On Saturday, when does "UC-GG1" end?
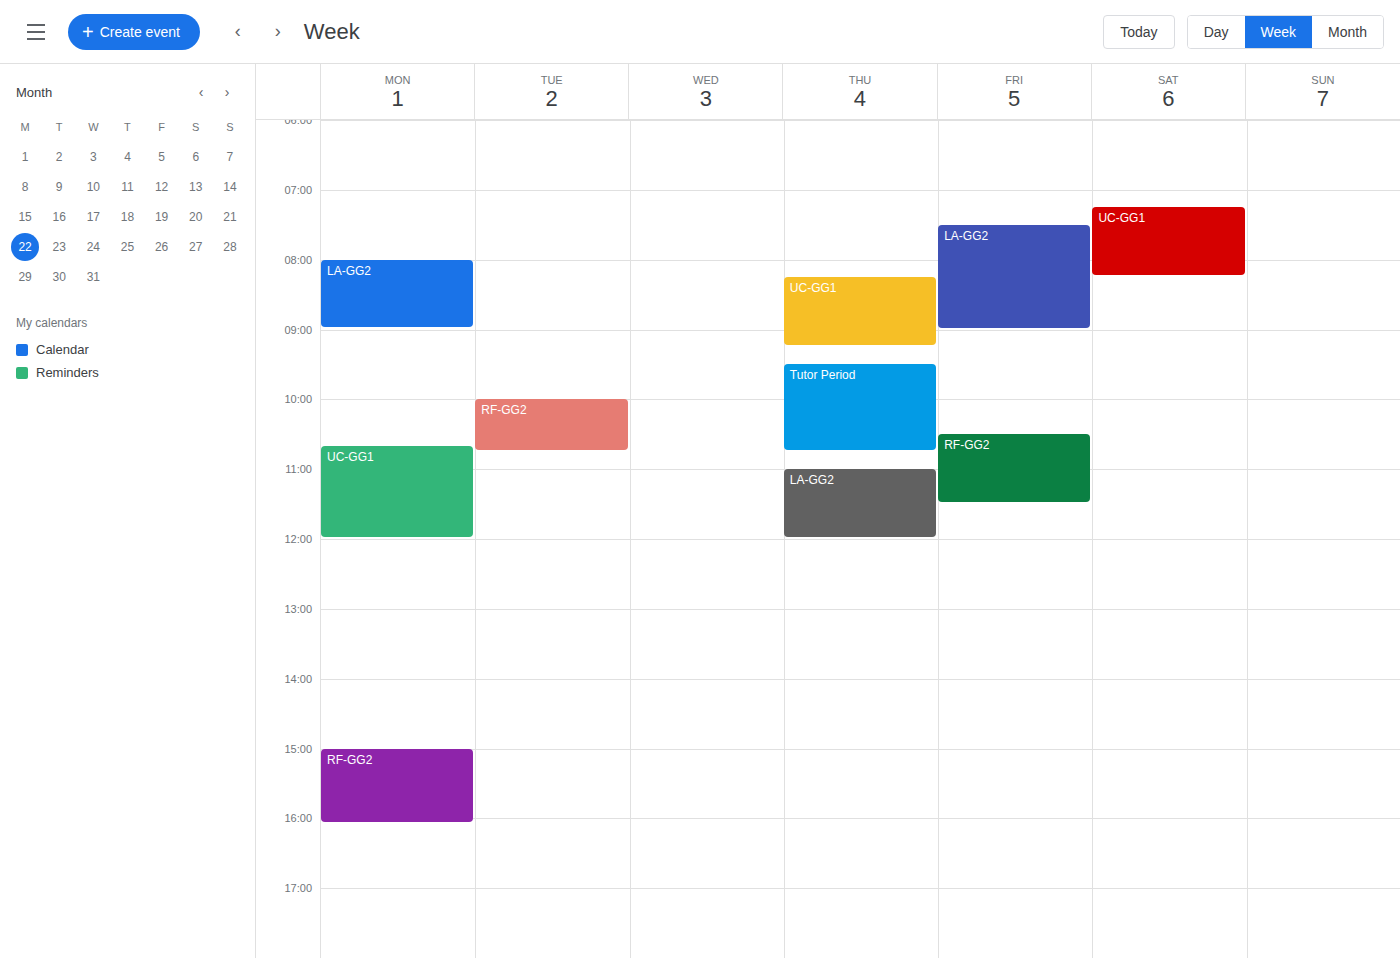
8:15 AM